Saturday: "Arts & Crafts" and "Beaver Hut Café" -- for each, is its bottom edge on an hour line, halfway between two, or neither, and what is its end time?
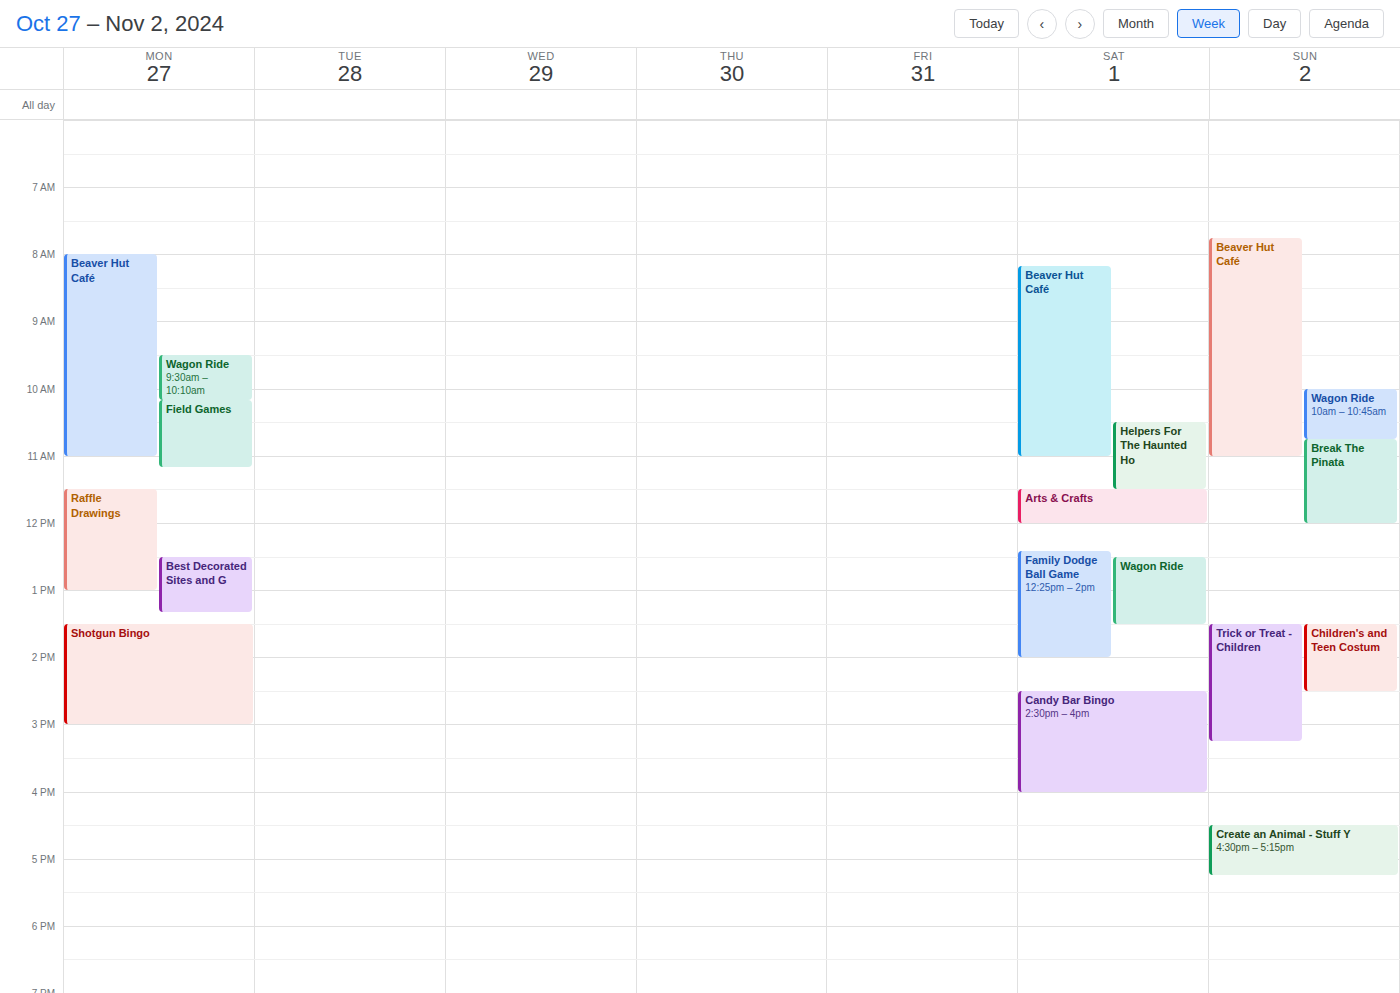
"Arts & Crafts": 12:00 PM, exactly on the 12 PM line. "Beaver Hut Café": 11:00 AM, exactly on the 11 AM line.